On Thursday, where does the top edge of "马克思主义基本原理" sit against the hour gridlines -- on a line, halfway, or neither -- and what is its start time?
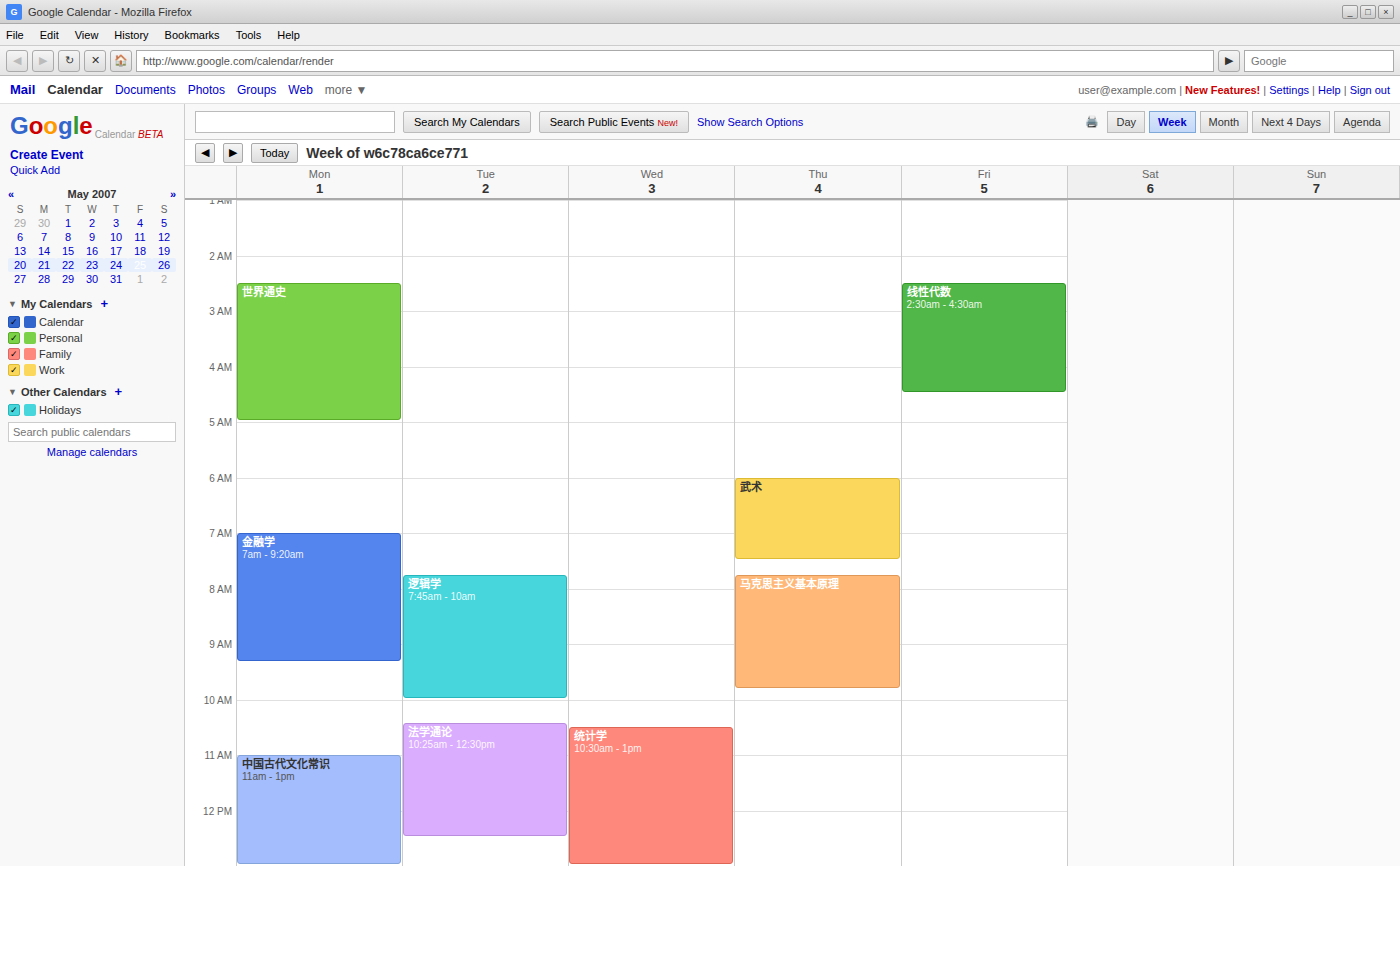
7:45 AM -- neither: three quarters of the way from the 7 AM line to the 8 AM line.